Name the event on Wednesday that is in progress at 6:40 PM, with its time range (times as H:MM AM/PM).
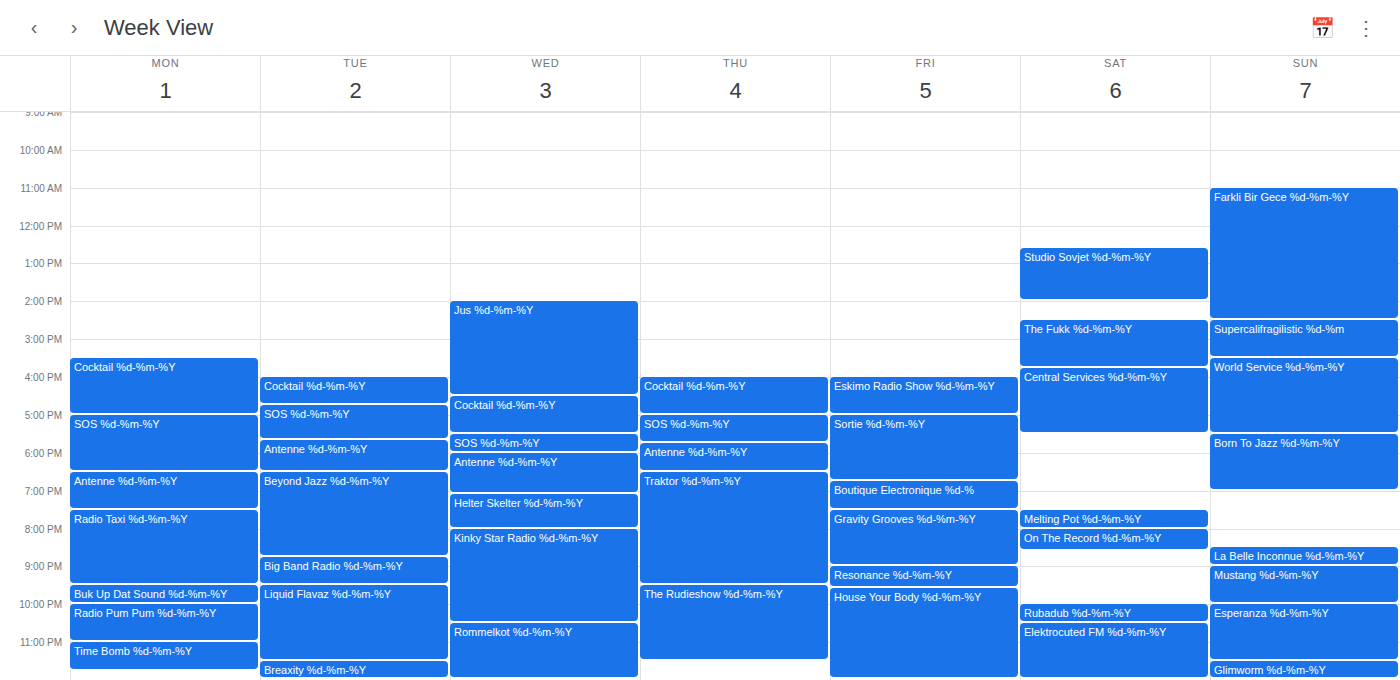
"Antenne %d-%m-%Y", 6:00 PM to 7:05 PM